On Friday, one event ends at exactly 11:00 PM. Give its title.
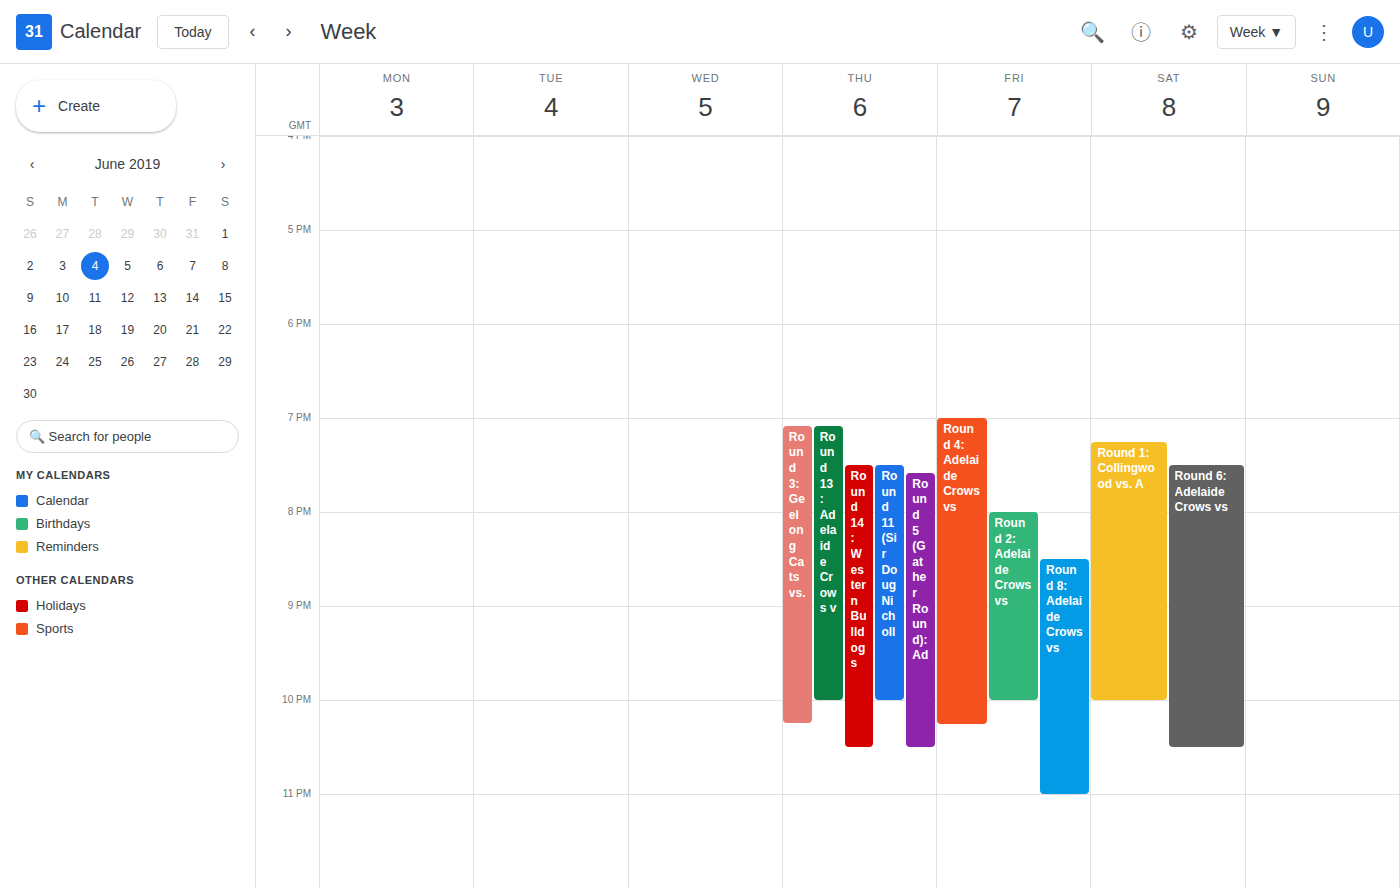
"Round 8: Adelaide Crows vs"